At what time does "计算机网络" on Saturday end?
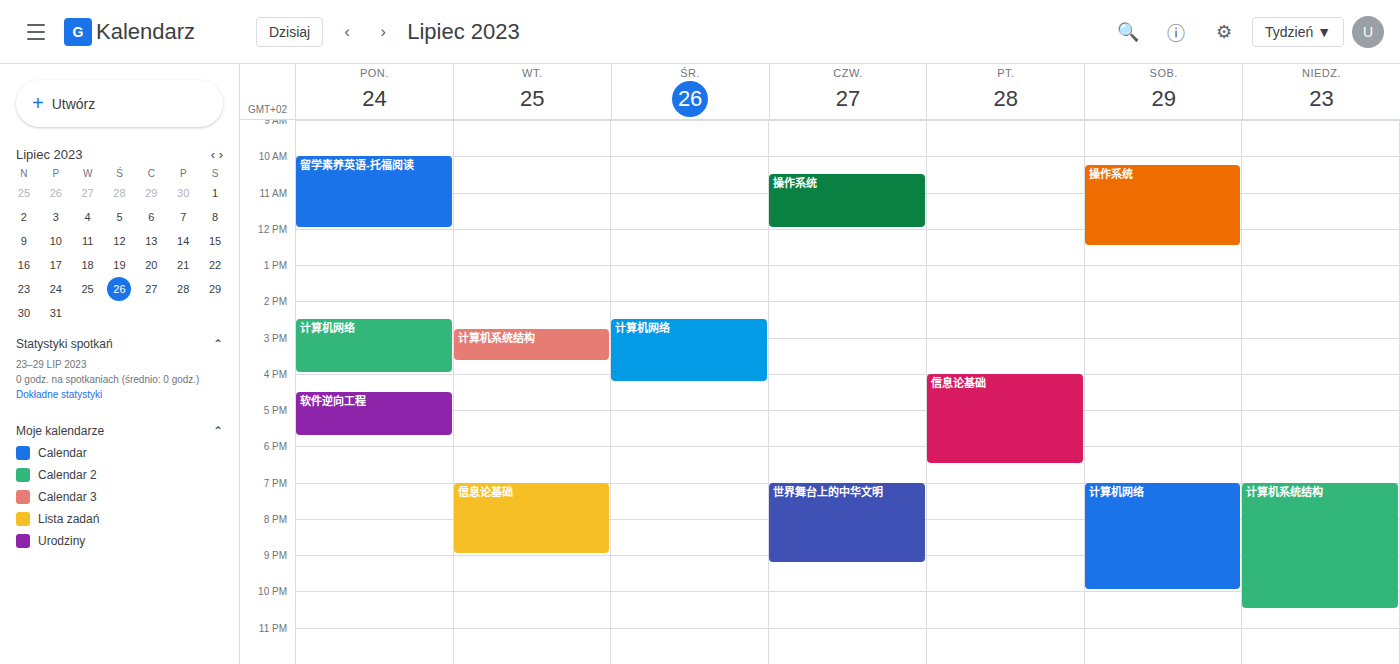
10:00 PM